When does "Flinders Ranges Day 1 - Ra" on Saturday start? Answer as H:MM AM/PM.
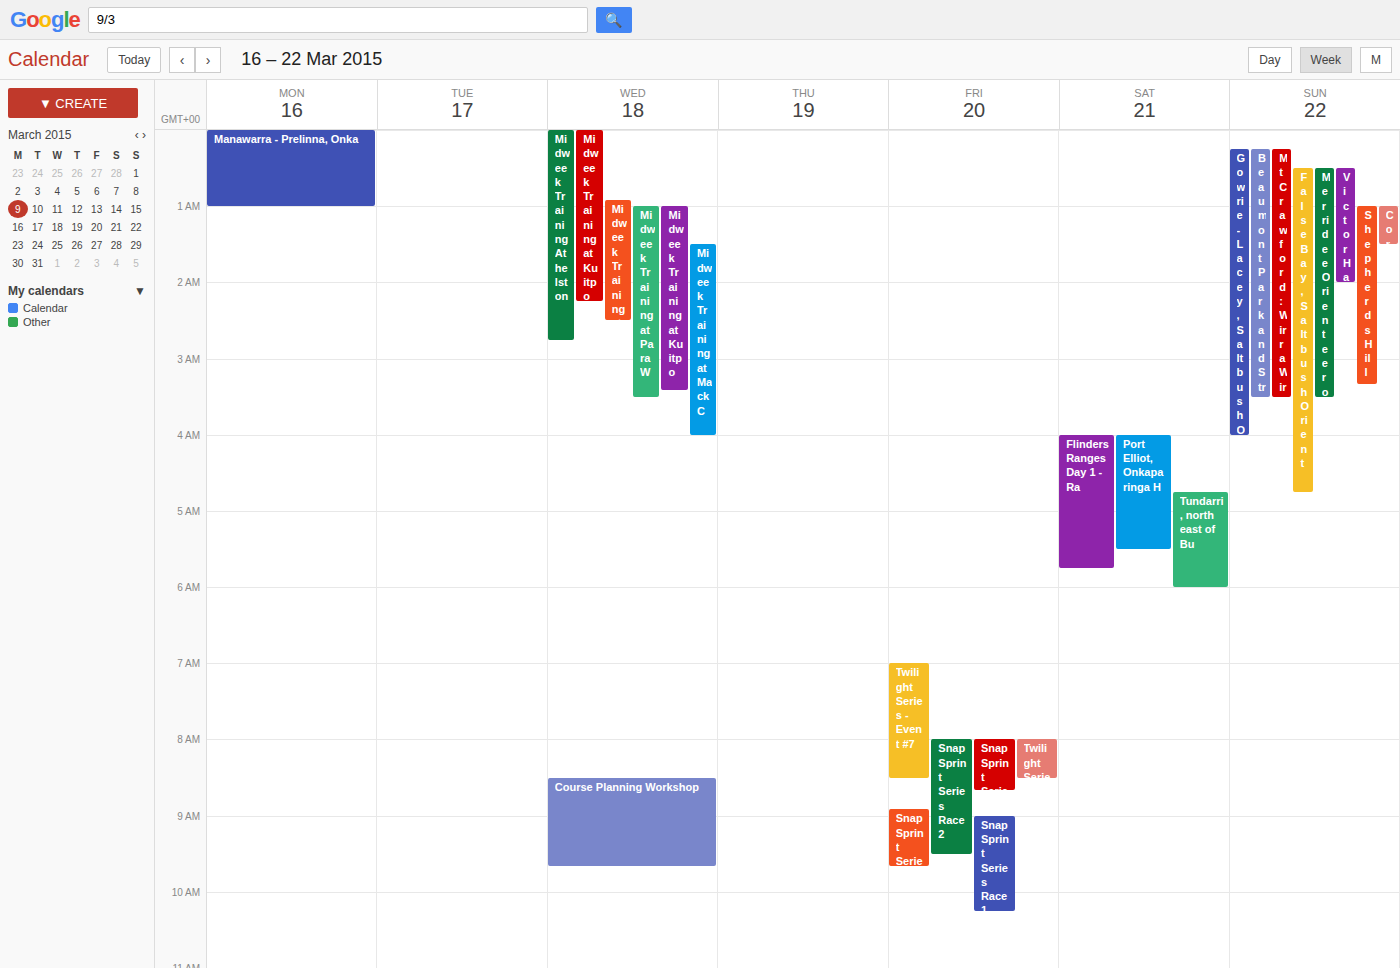
4:00 AM